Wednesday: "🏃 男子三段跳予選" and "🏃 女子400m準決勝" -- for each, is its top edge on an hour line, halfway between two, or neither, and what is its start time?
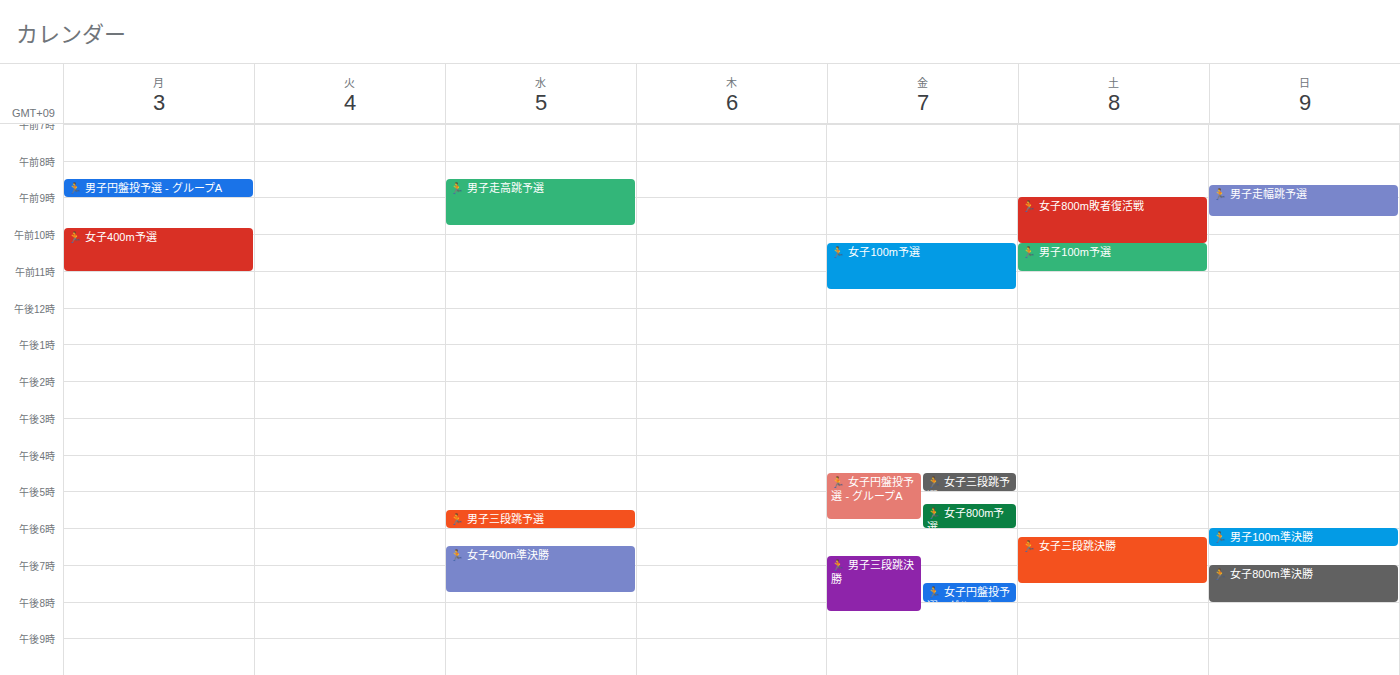
"🏃 男子三段跳予選": 17:30, halfway between the 17:00 and 18:00 lines. "🏃 女子400m準決勝": 18:30, halfway between the 18:00 and 19:00 lines.